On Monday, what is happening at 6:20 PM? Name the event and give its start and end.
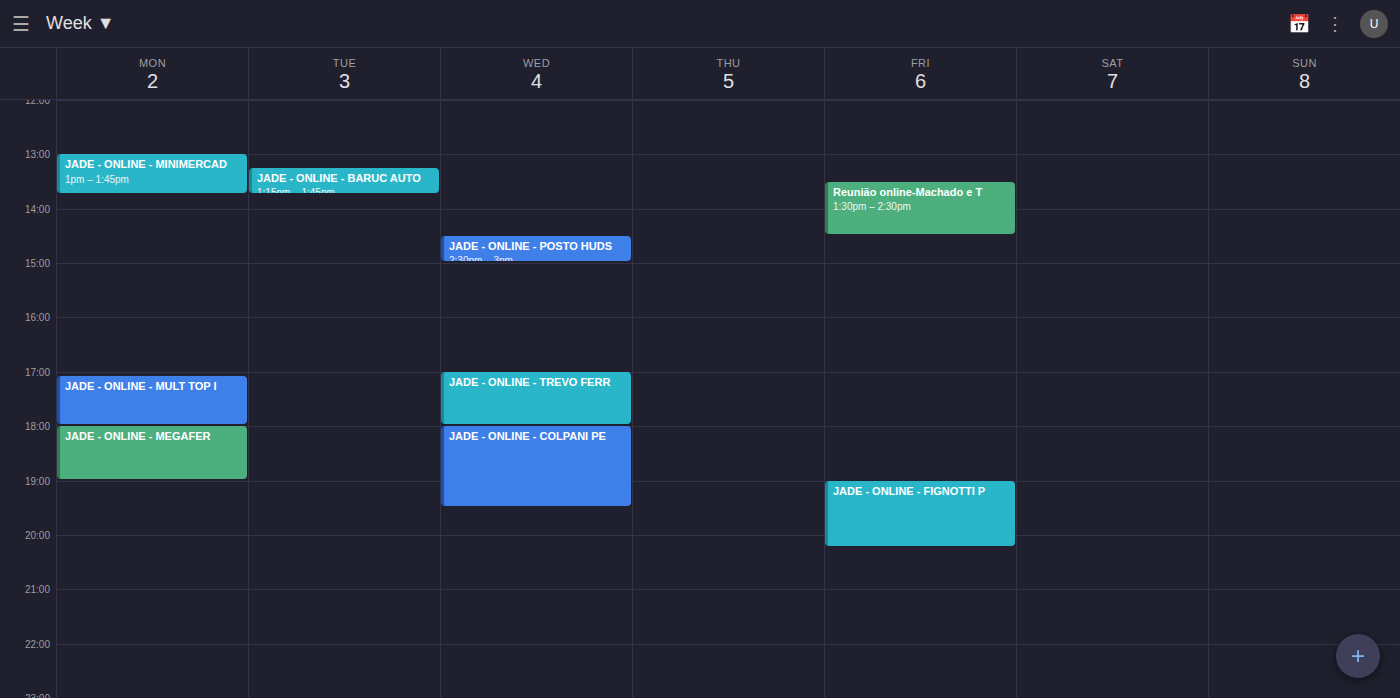
"JADE - ONLINE - MEGAFER", 6:00 PM to 7:00 PM